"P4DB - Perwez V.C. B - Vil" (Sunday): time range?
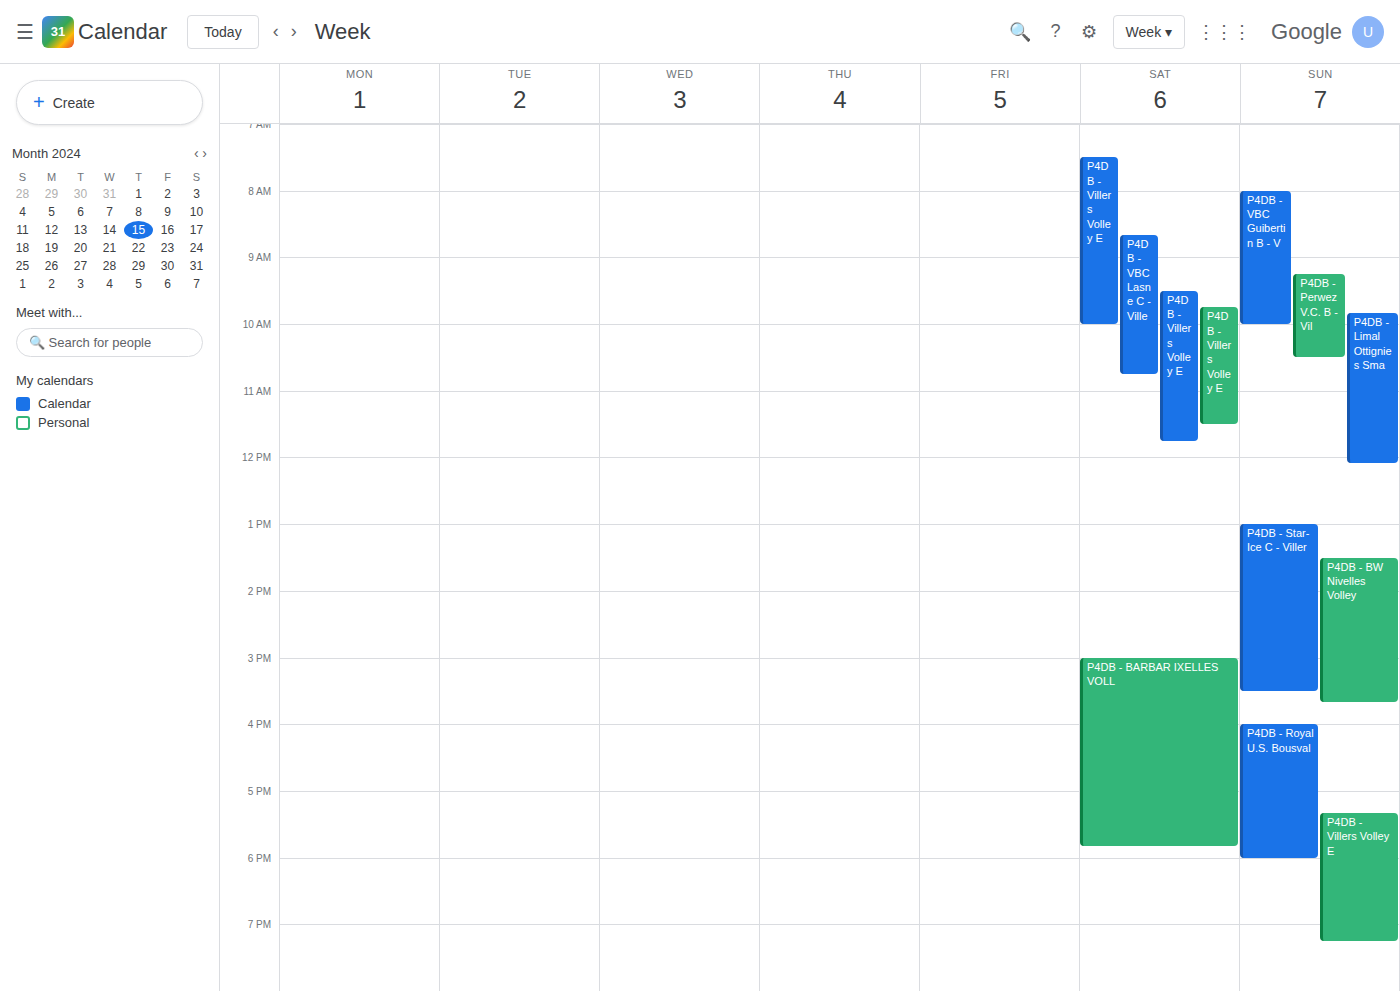
9:15 AM to 10:30 AM